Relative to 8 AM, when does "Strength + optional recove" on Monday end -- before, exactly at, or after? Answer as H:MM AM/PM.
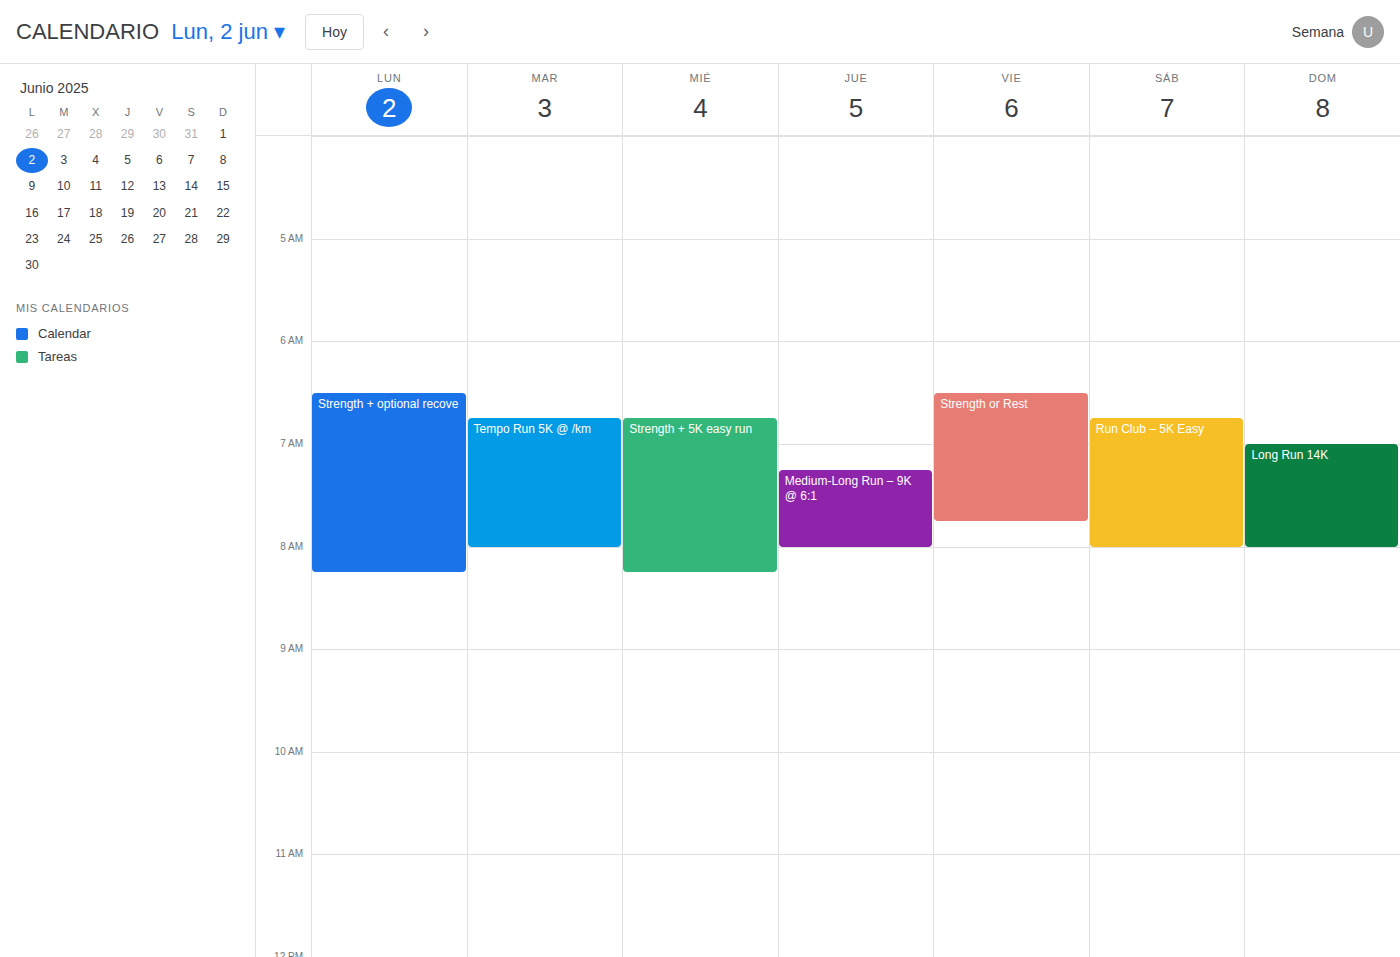
8:15 AM -- after 8 AM, 15 minutes below the 8 AM line.